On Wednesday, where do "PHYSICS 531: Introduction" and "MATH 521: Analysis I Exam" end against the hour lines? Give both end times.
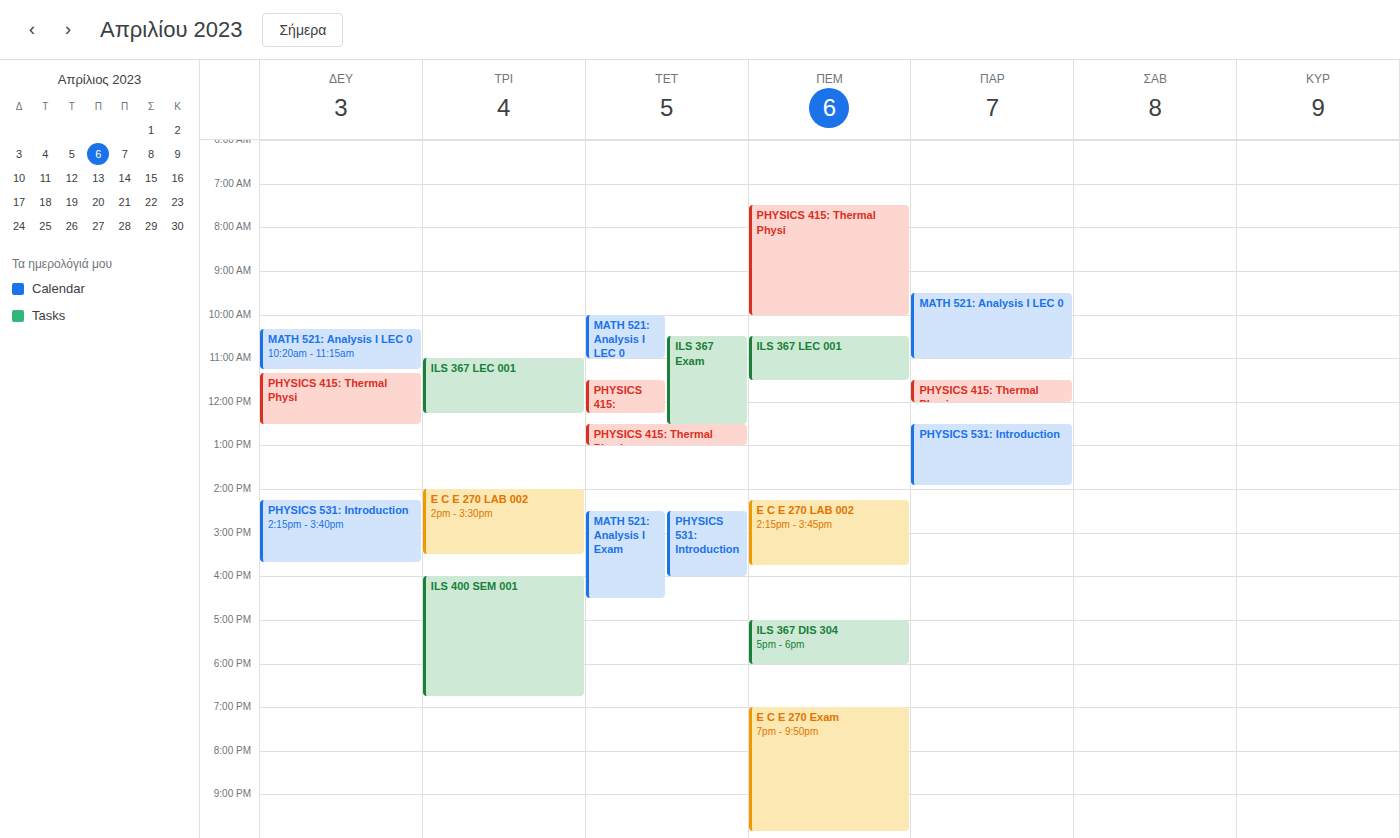
"PHYSICS 531: Introduction": 4:00 PM, exactly on the 4 PM line. "MATH 521: Analysis I Exam": 4:30 PM, halfway between the 4 PM and 5 PM lines.